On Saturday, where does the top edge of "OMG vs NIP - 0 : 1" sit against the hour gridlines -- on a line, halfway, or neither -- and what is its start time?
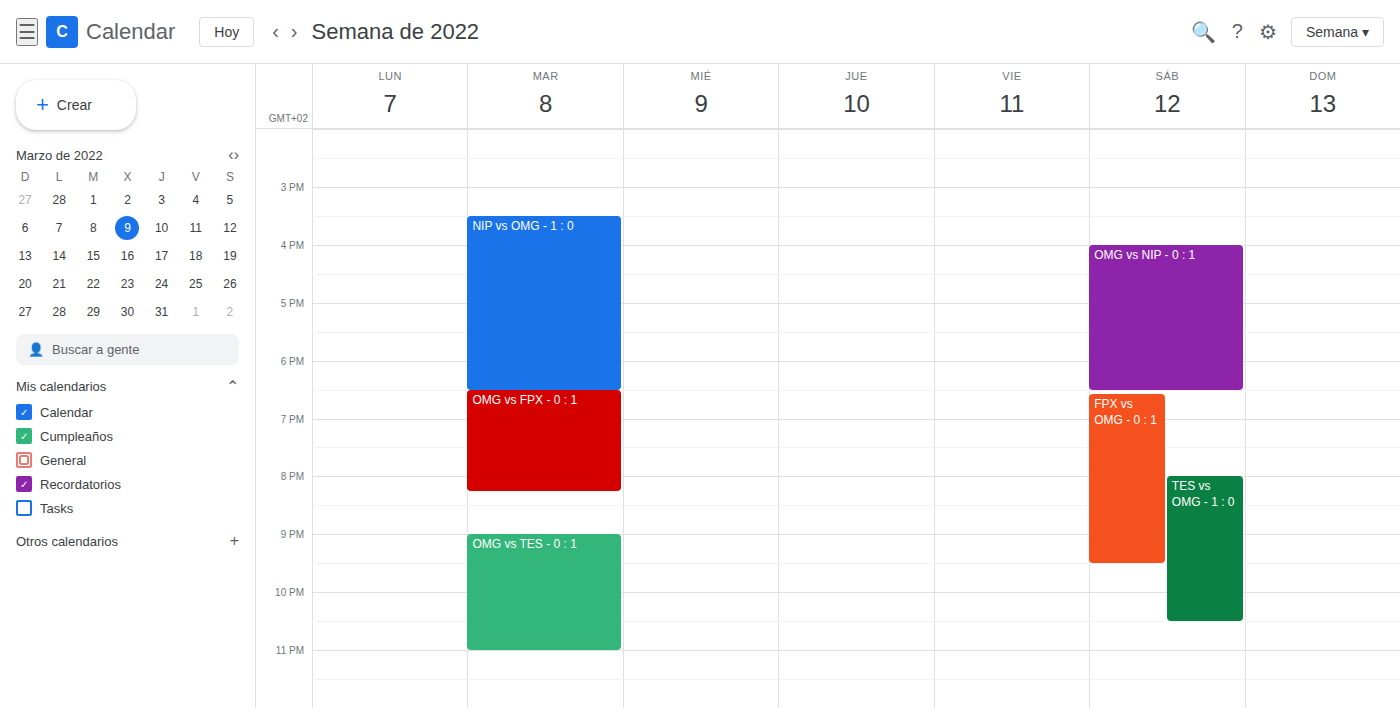
16:00 -- exactly on the 16:00 line.